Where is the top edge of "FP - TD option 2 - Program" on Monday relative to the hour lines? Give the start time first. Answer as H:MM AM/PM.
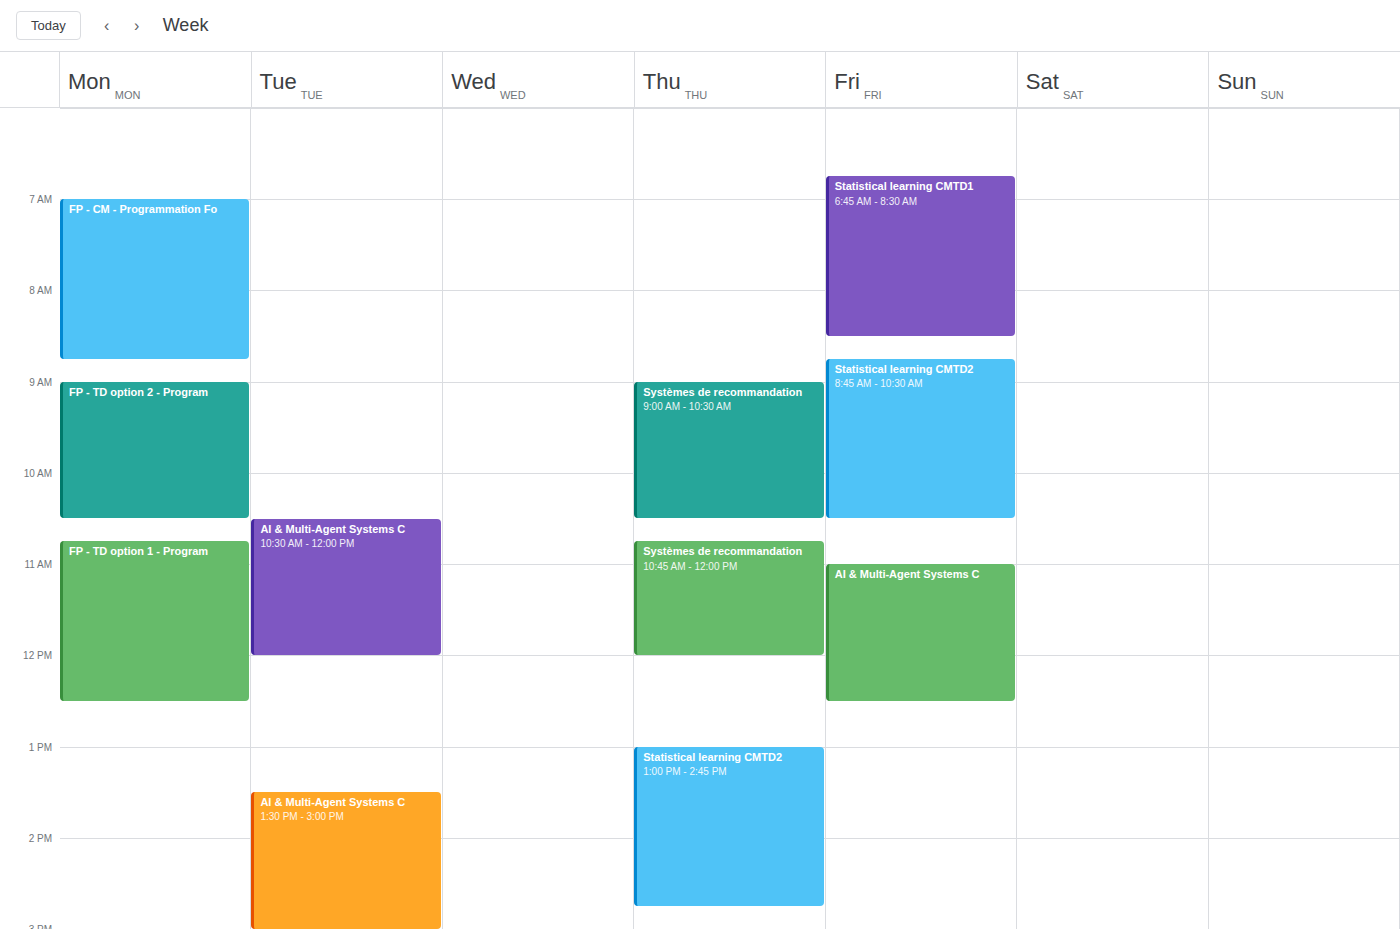
9:00 AM -- exactly on the 9 AM line.